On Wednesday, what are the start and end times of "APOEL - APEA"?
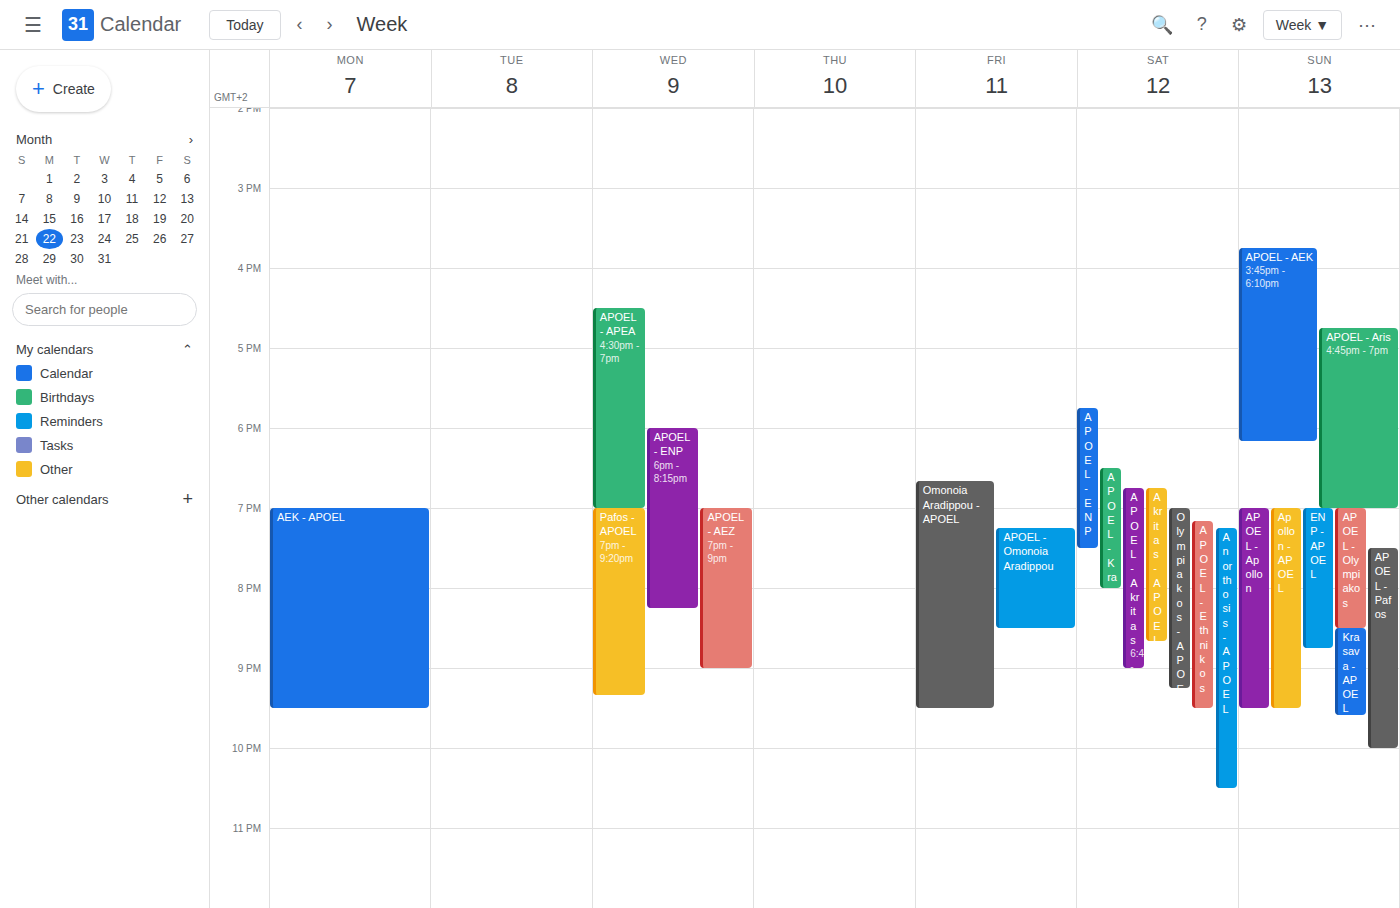
16:30 to 19:00